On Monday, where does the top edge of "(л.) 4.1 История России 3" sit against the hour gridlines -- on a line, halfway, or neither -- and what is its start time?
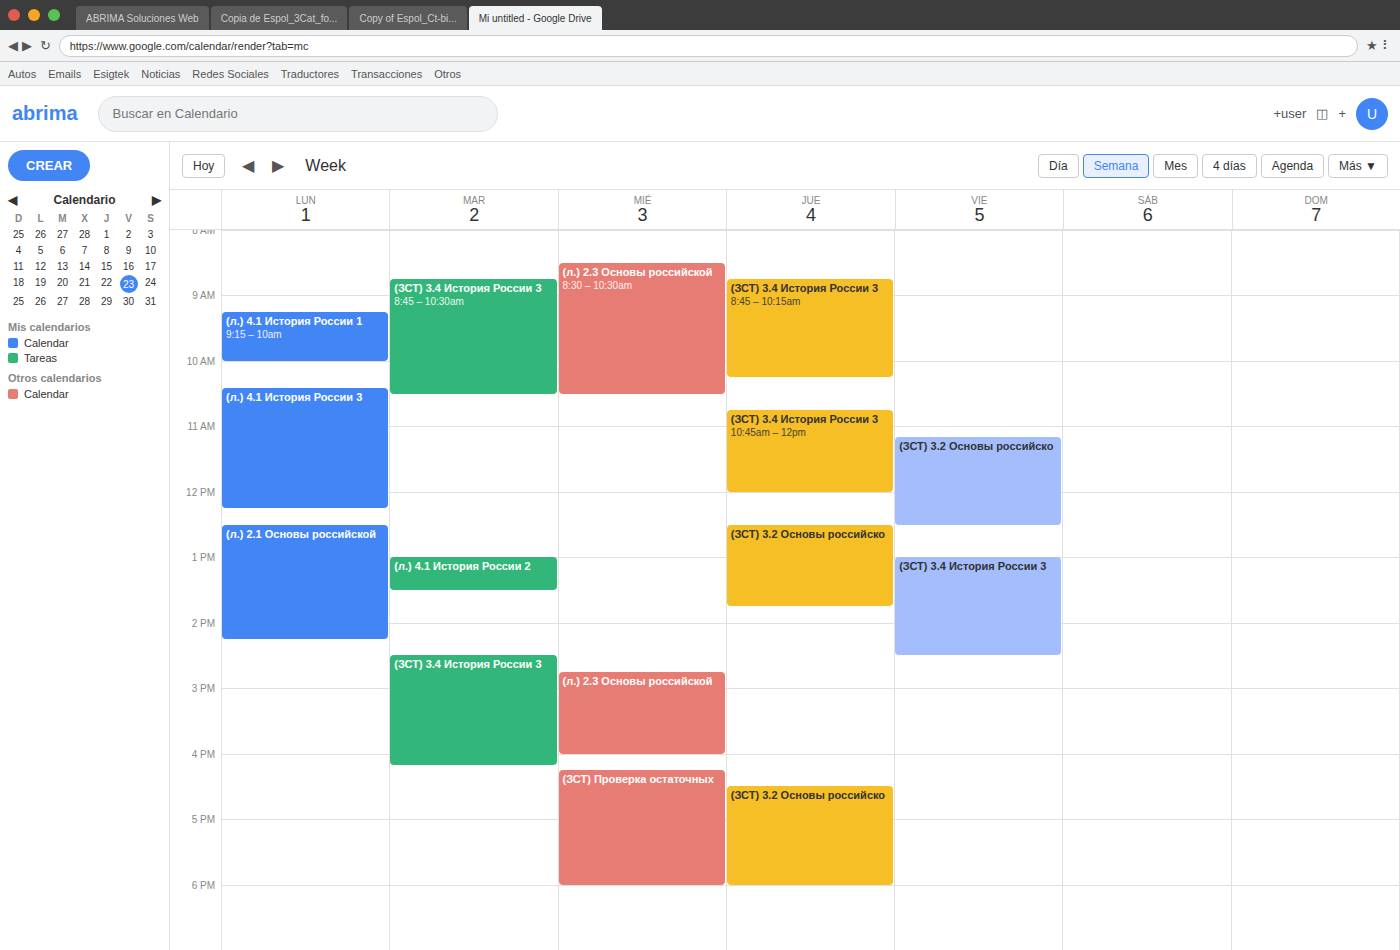
10:25 AM -- neither: 25 minutes below the 10 AM line and 35 minutes above the 11 AM line.